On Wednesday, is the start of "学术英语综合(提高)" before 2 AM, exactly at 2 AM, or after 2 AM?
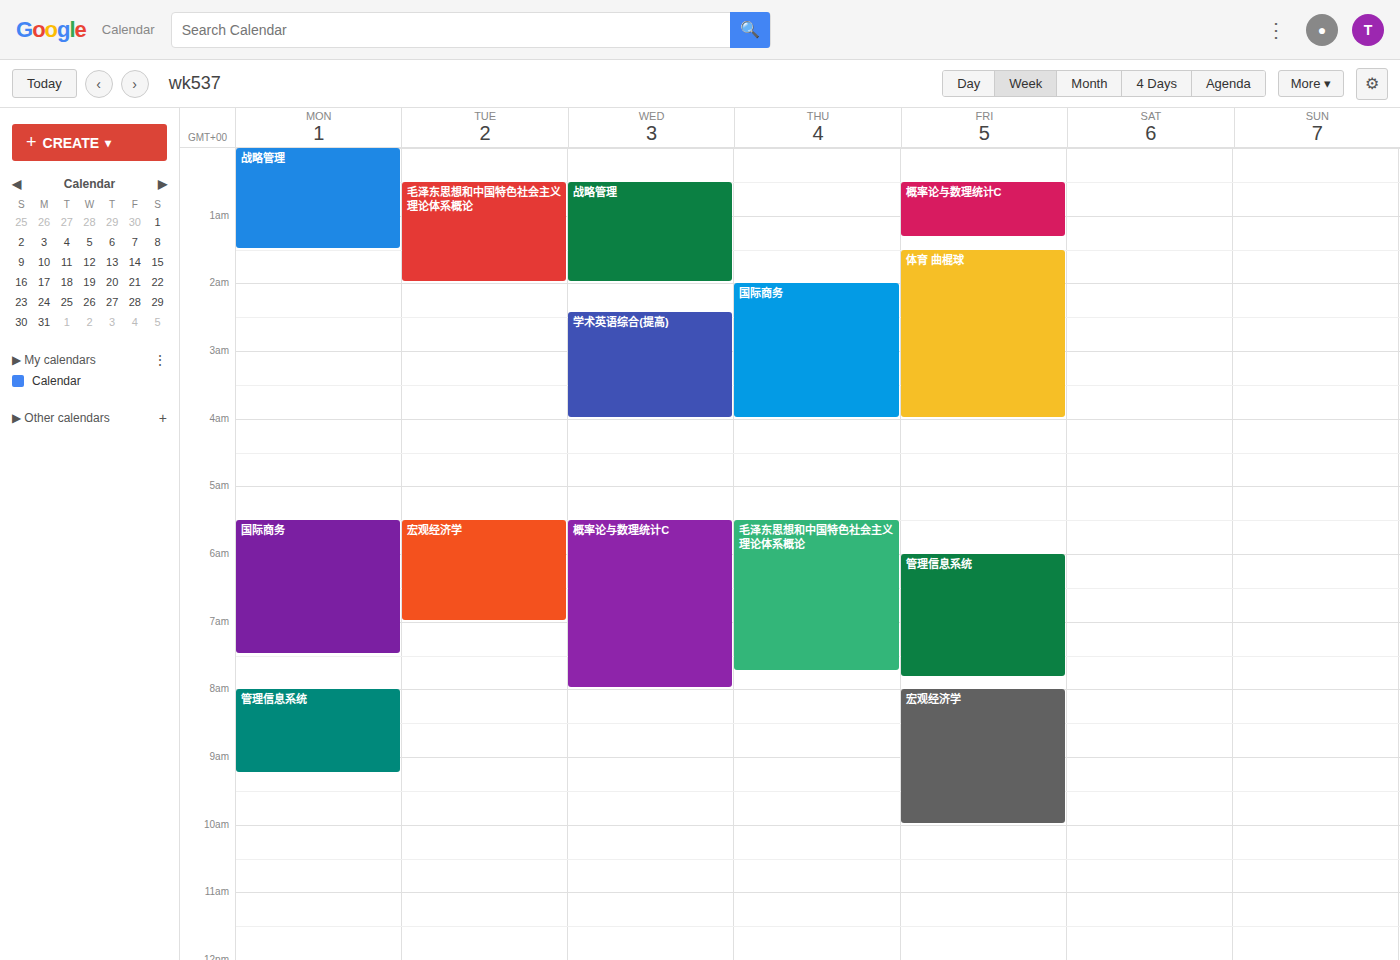
2:25 AM -- after 2 AM, 25 minutes below the 2 AM line.